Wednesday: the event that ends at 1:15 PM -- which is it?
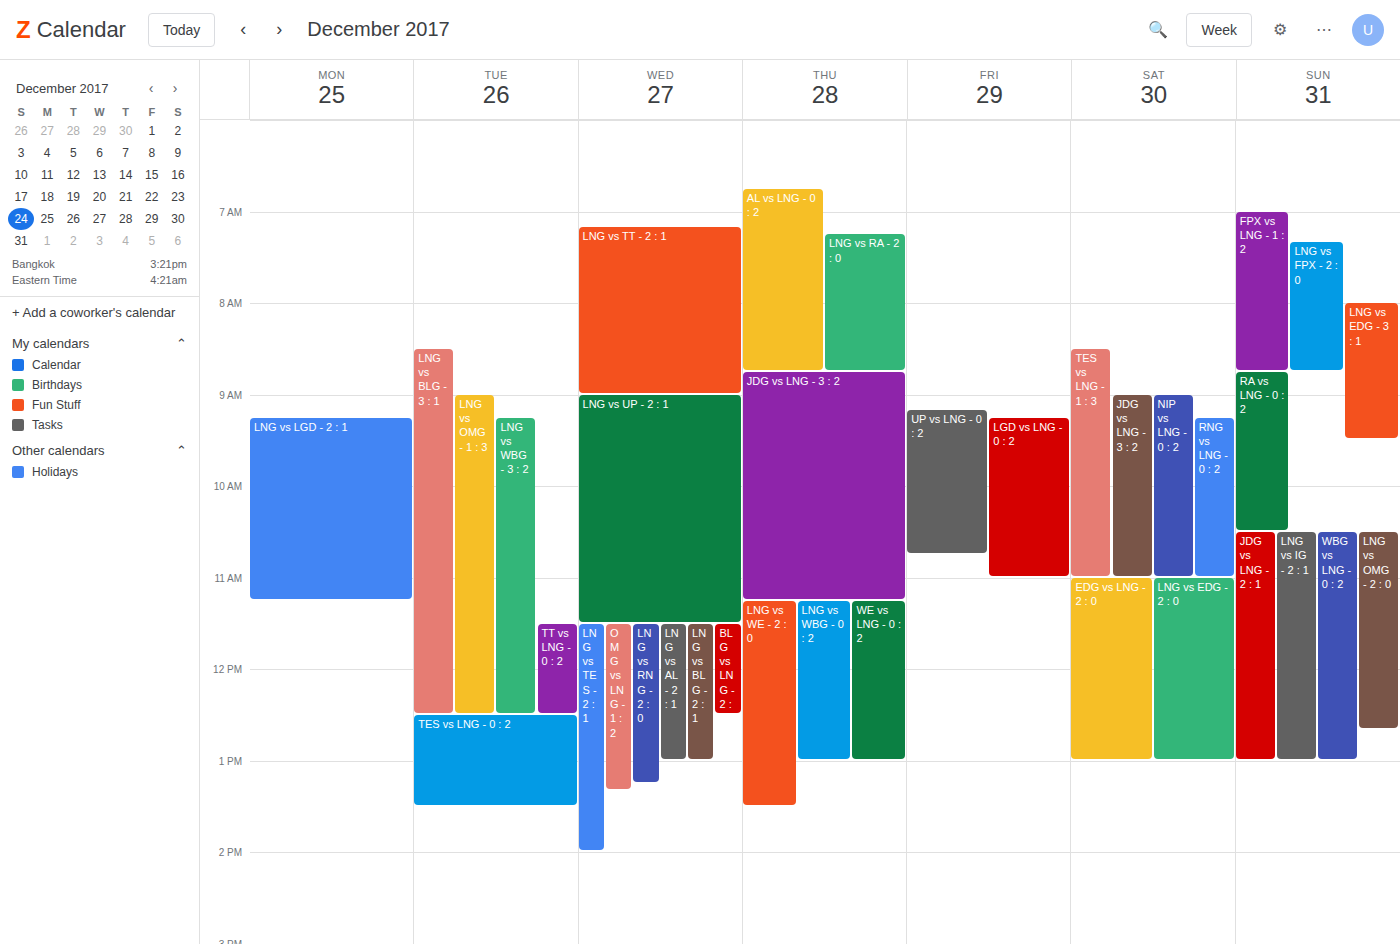
"LNG vs RNG - 2 : 0"